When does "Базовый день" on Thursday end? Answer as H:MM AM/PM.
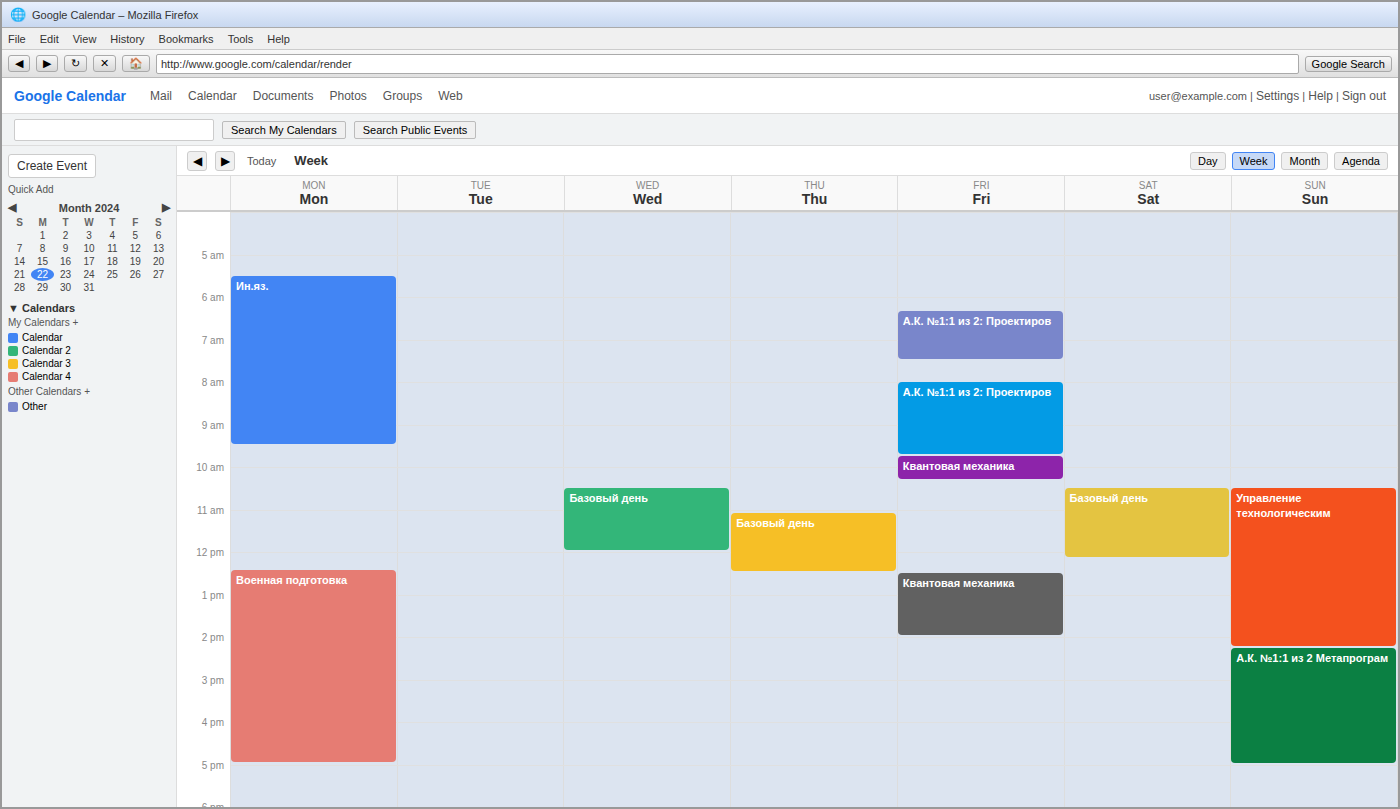
12:30 PM